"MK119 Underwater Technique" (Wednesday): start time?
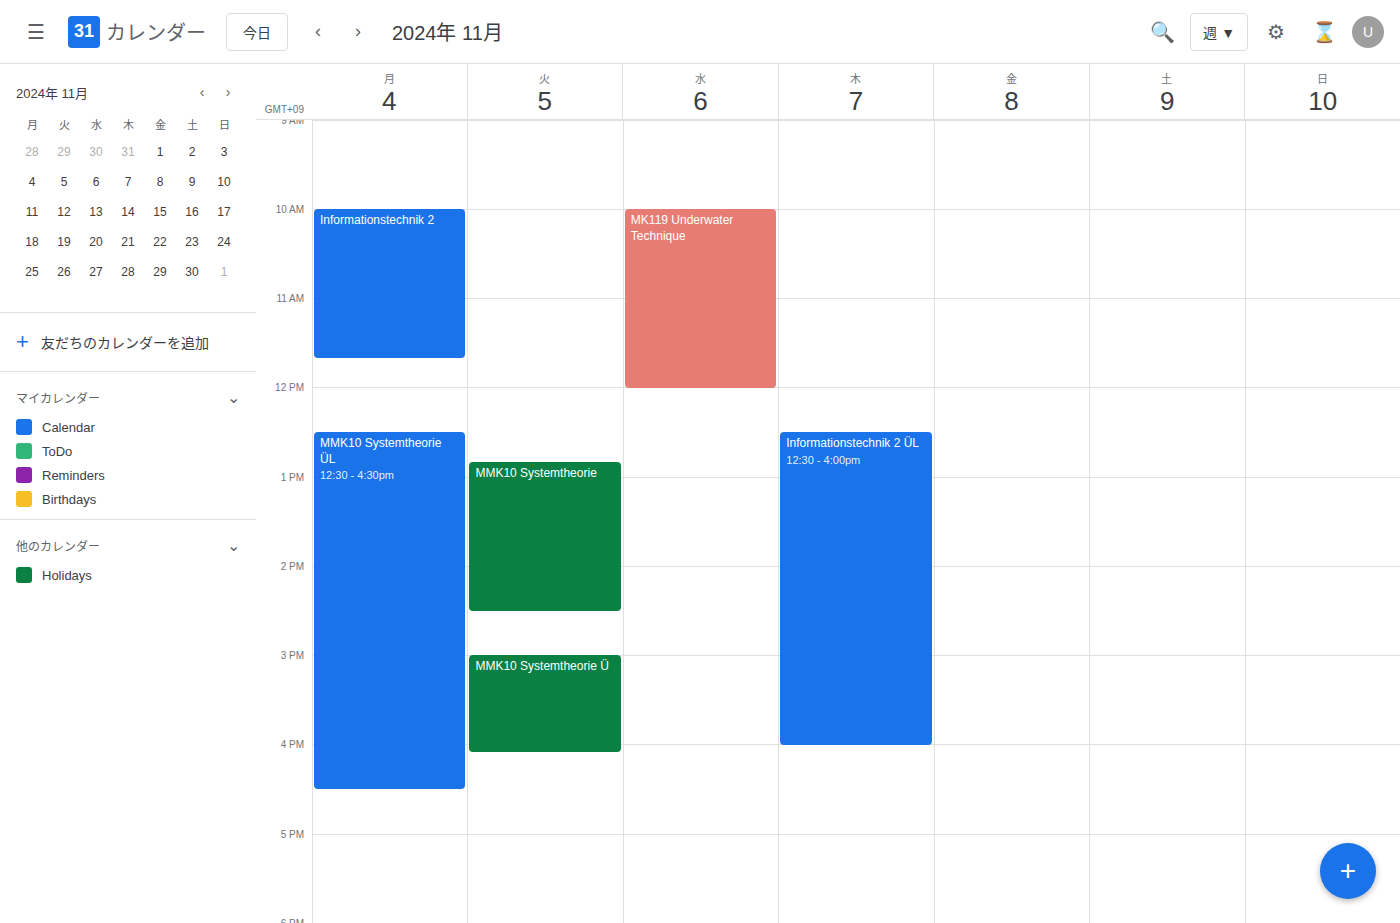
10:00 AM